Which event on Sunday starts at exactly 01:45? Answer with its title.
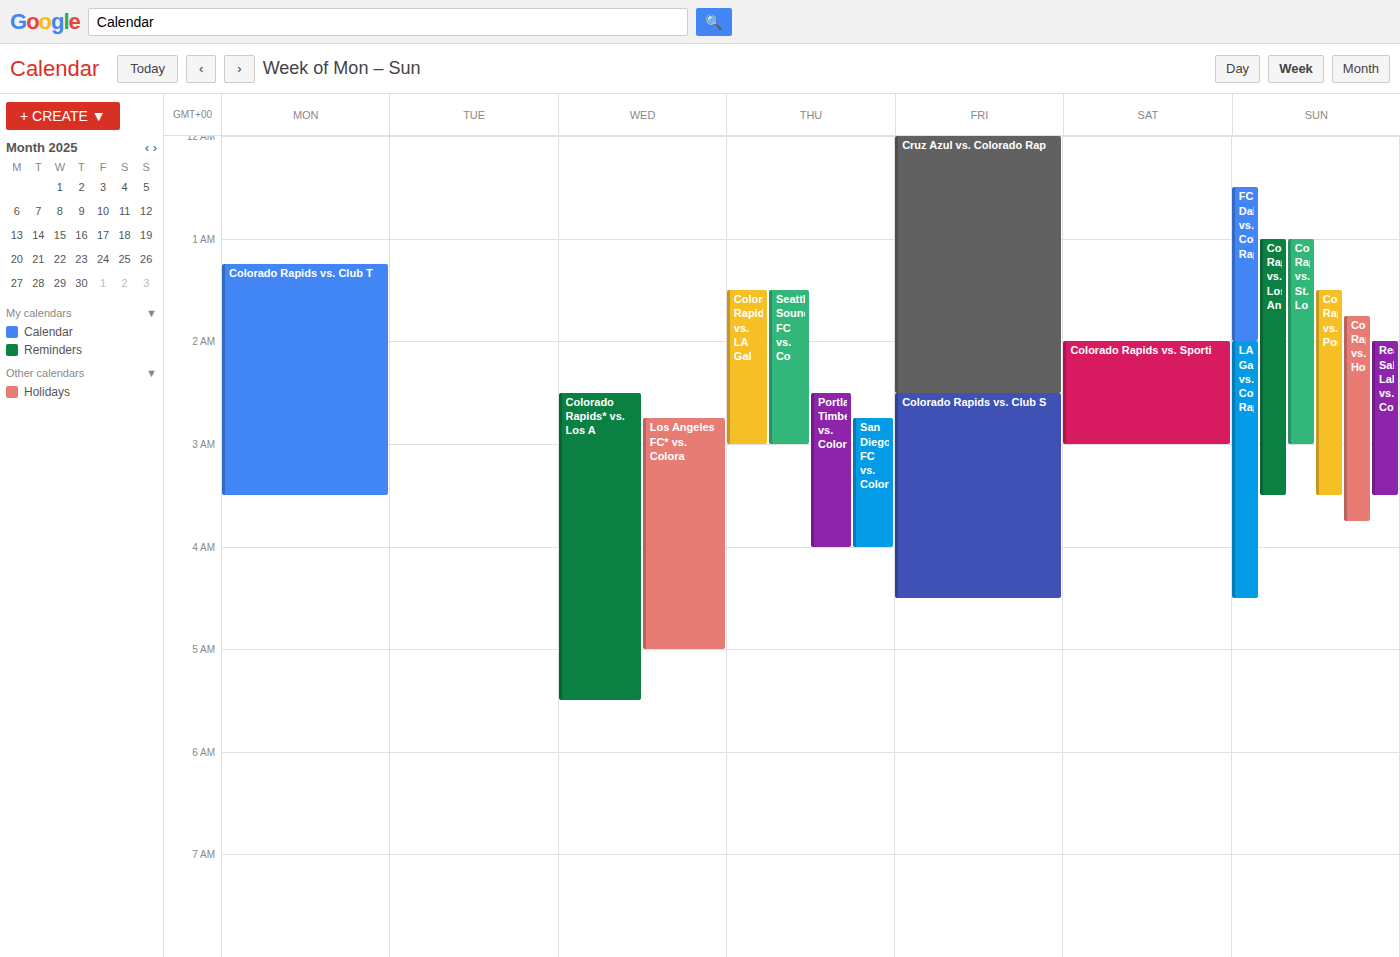
"Colorado Rapids vs. Housto"